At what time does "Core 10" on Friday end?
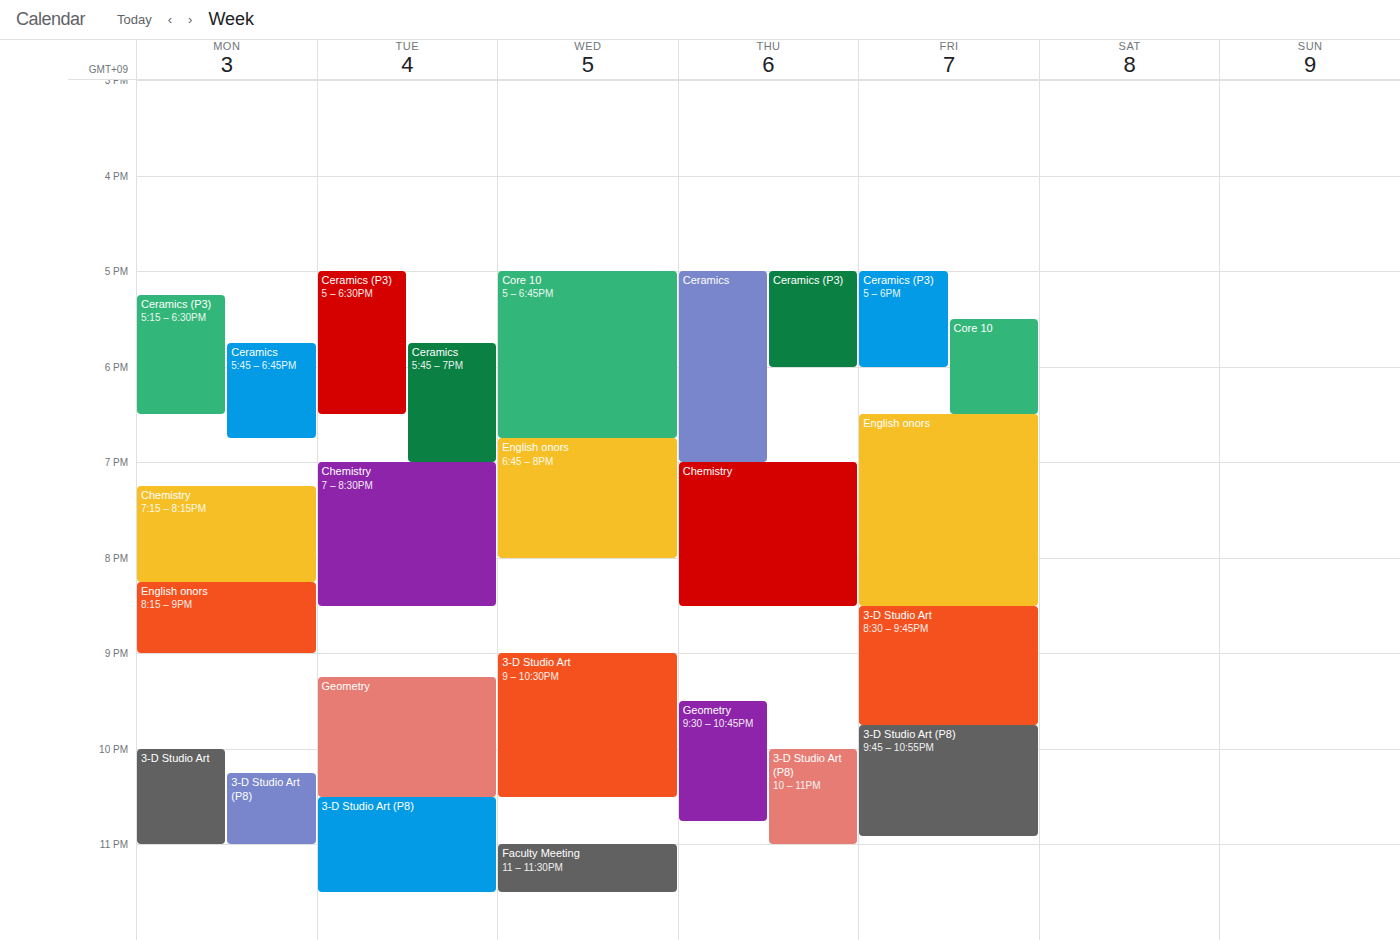
6:30 PM